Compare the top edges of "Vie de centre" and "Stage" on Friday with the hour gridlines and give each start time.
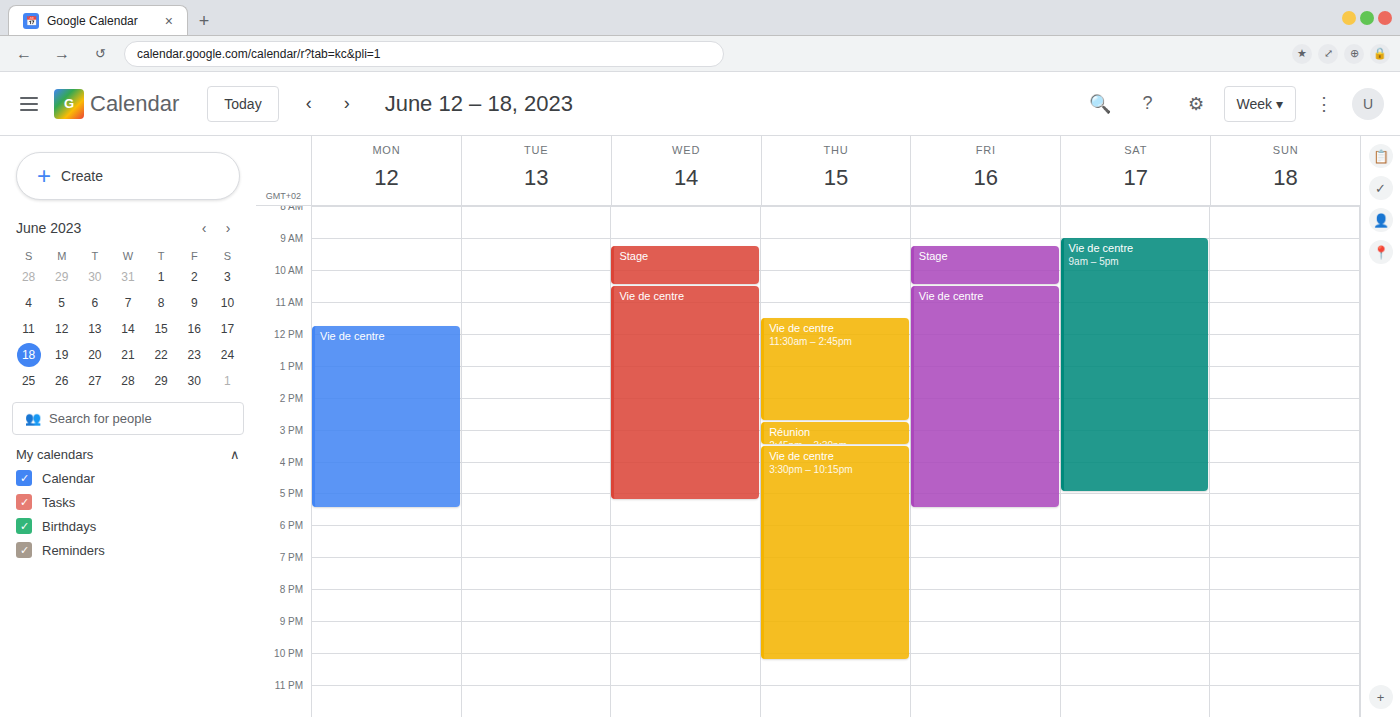
"Vie de centre": 10:30 AM, halfway between the 10 AM and 11 AM lines. "Stage": 9:15 AM, neither: a quarter of the way from the 9 AM line to the 10 AM line.